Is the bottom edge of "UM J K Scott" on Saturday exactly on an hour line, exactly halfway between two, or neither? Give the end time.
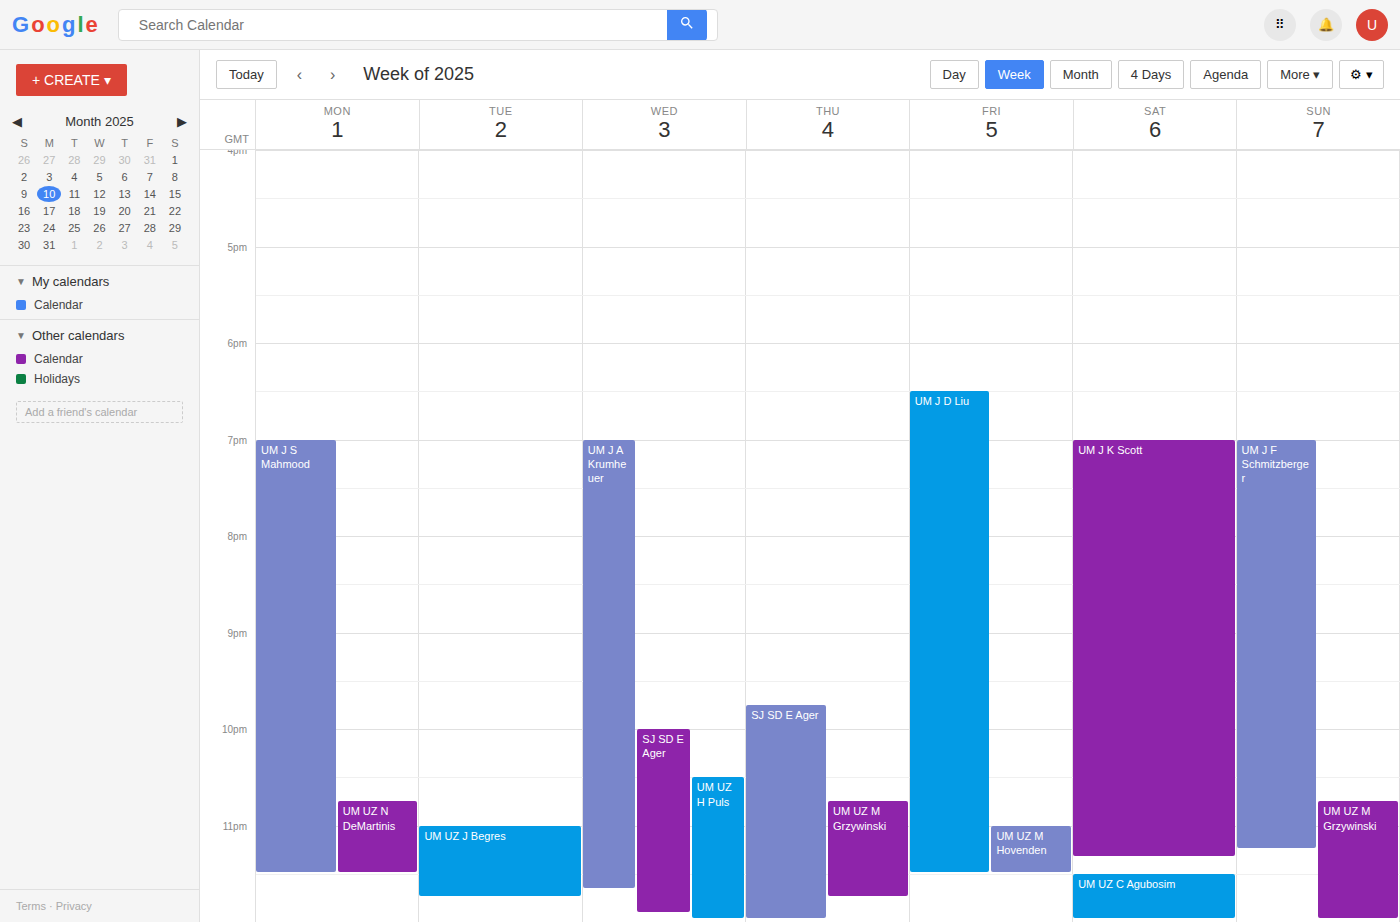
11:20 PM -- neither: 20 minutes below the 11 PM line and 40 minutes above the 12 AM line.